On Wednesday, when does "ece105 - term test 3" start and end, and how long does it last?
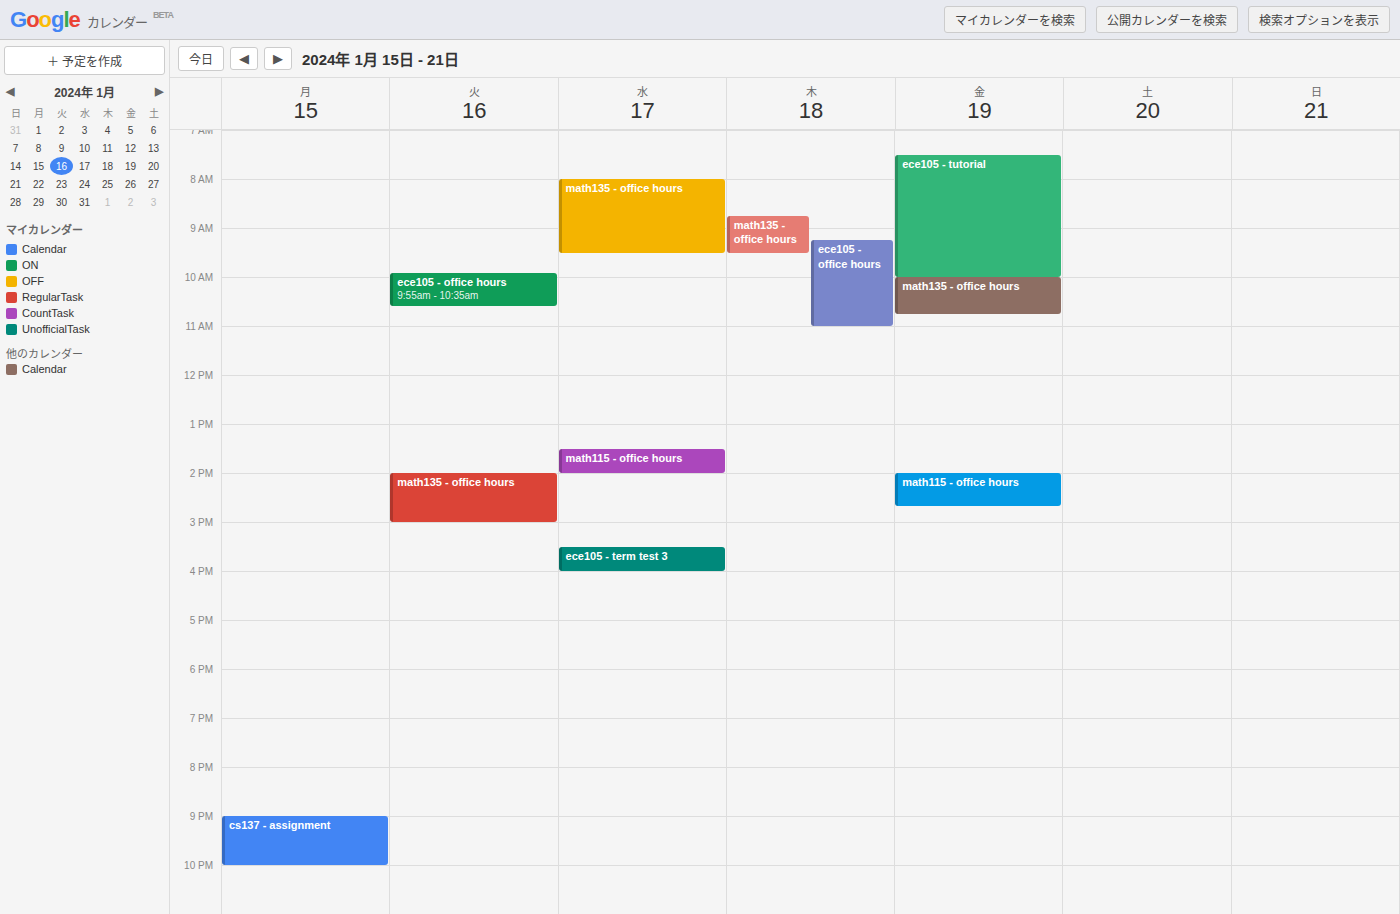
3:30 PM to 4:00 PM, 30 minutes